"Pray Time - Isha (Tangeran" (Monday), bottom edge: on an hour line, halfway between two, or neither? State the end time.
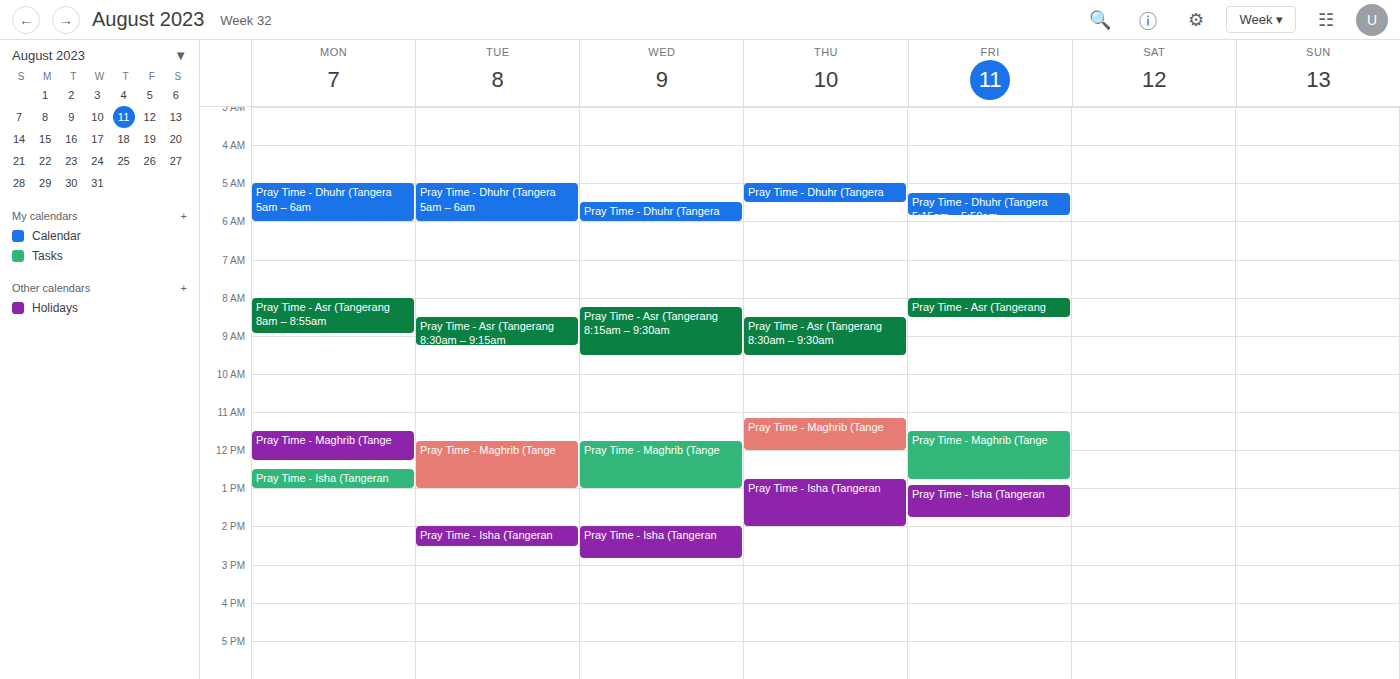
1:00 PM -- exactly on the 1 PM line.